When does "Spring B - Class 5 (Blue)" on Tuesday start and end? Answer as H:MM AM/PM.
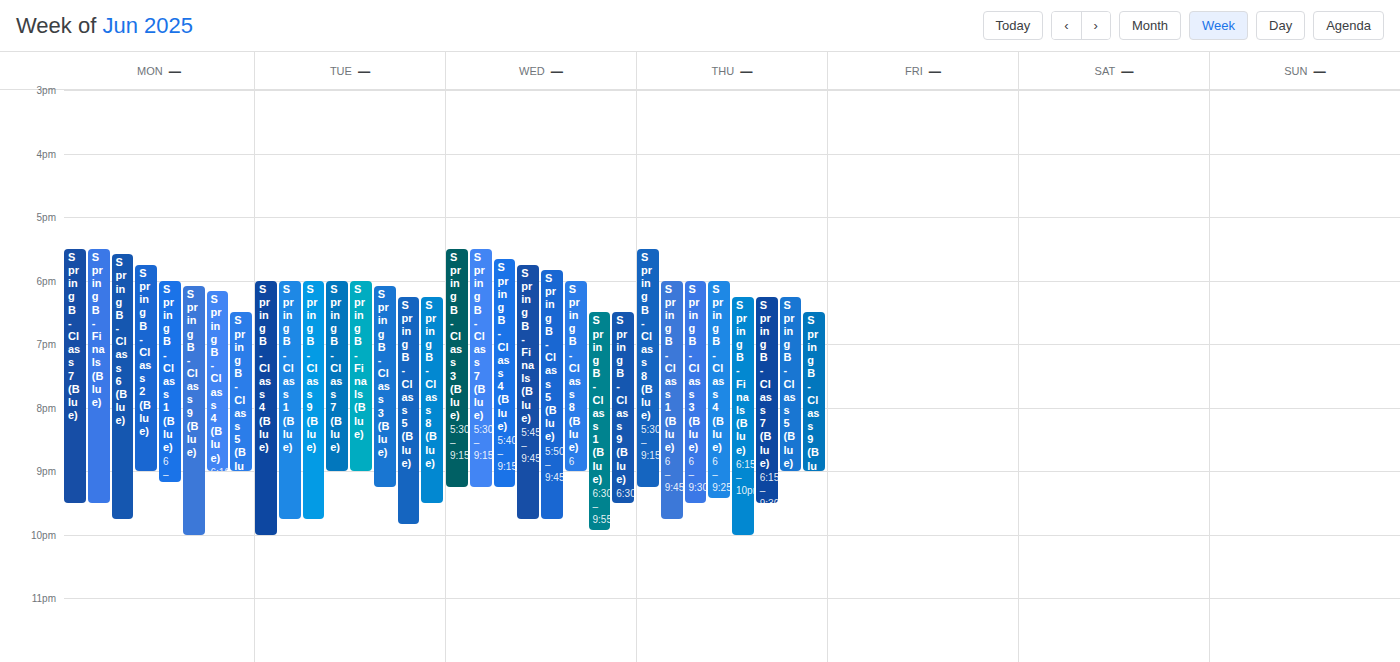
6:15 PM to 9:50 PM